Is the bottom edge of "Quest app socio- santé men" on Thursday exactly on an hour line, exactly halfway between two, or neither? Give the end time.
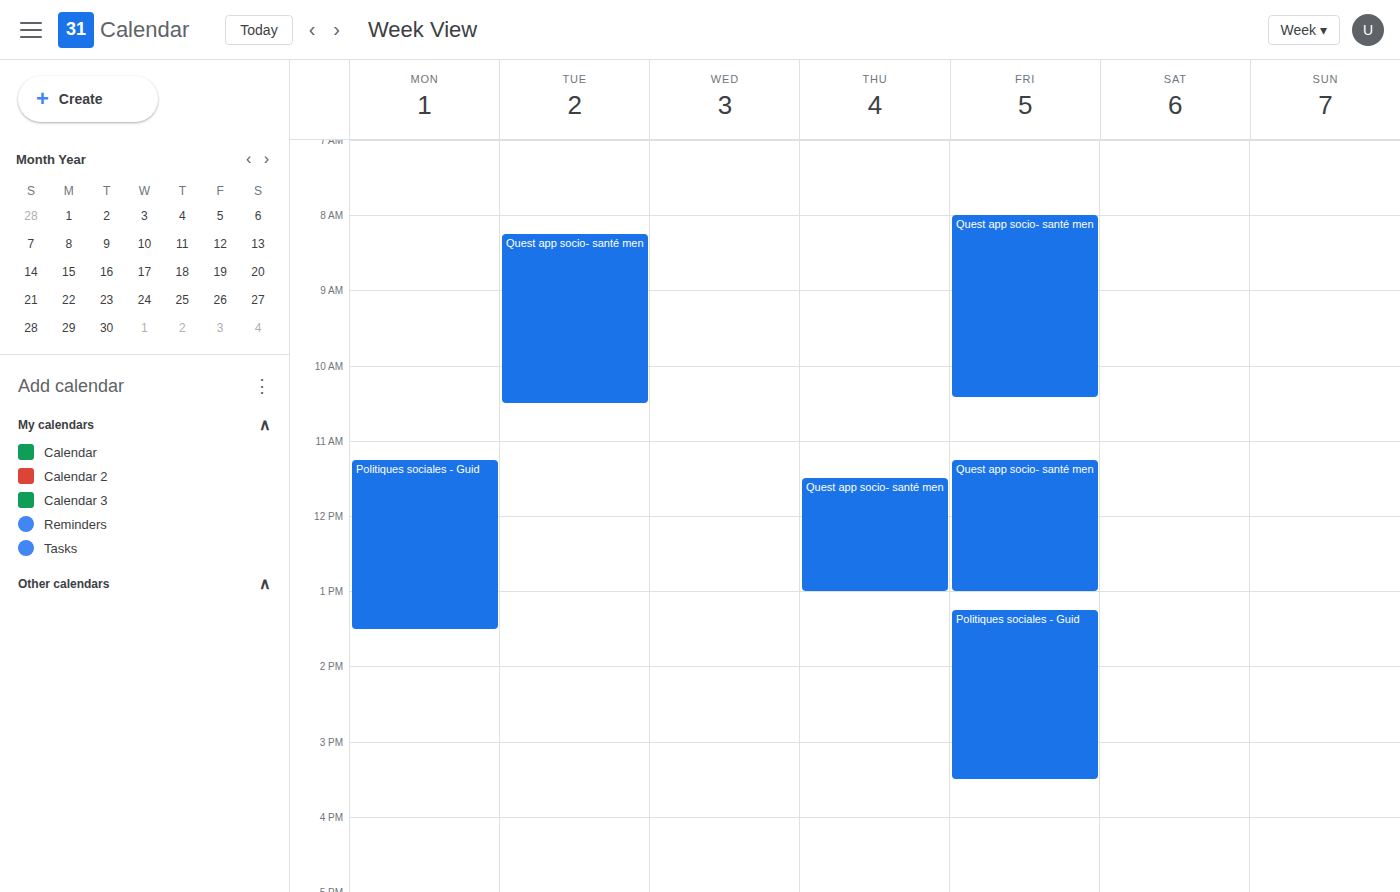
1:00 PM -- exactly on the 1 PM line.